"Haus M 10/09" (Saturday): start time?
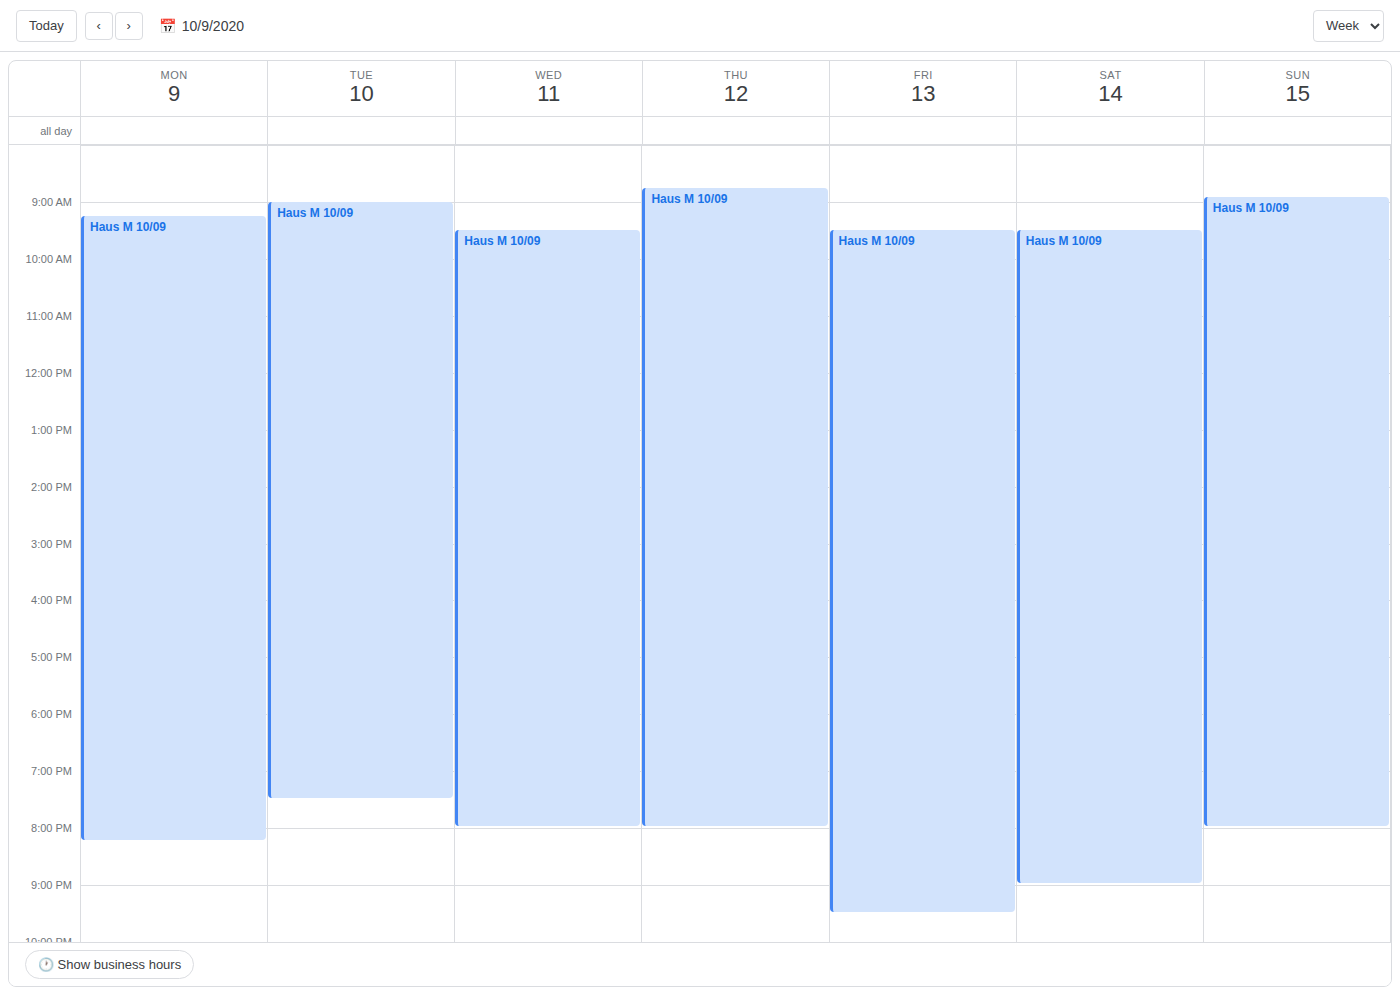
09:30